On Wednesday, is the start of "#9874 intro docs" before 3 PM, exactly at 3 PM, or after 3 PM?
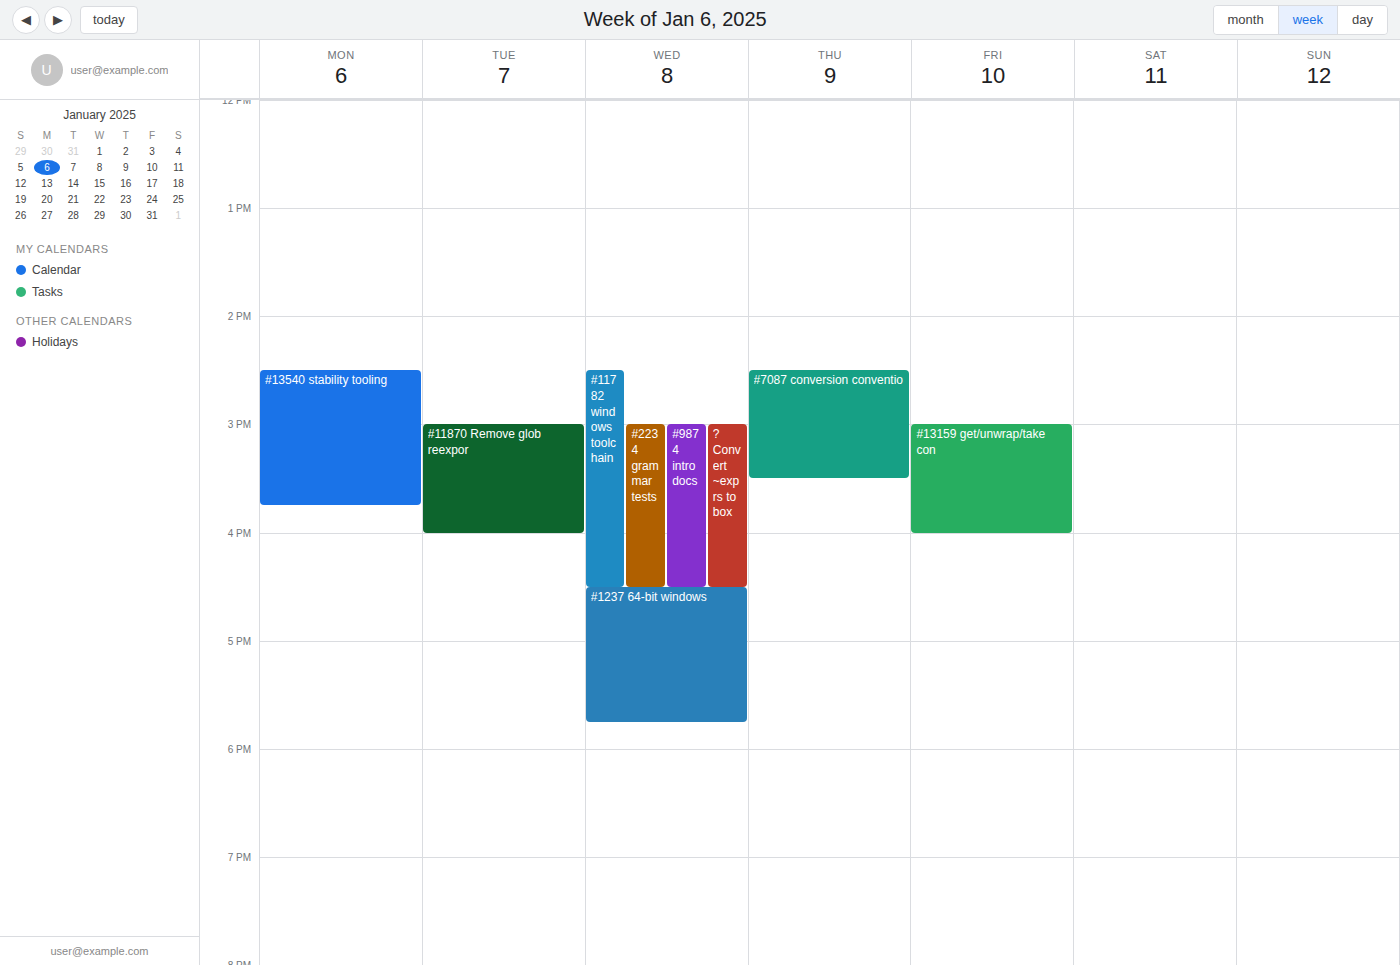
3:00 PM -- exactly at 3 PM, on the 3 PM line.